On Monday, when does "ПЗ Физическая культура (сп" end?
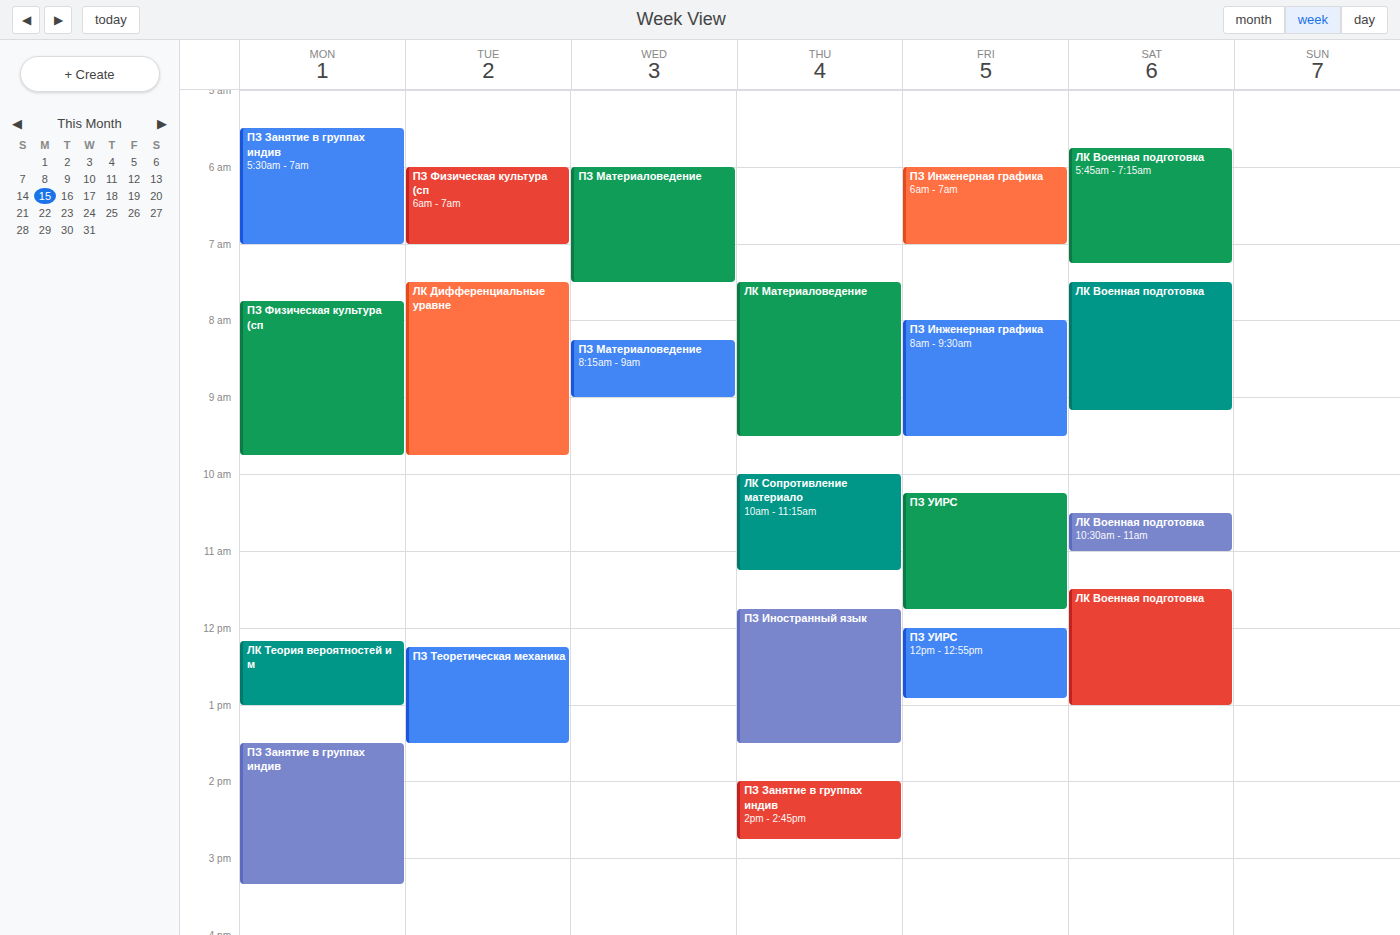
9:45 AM